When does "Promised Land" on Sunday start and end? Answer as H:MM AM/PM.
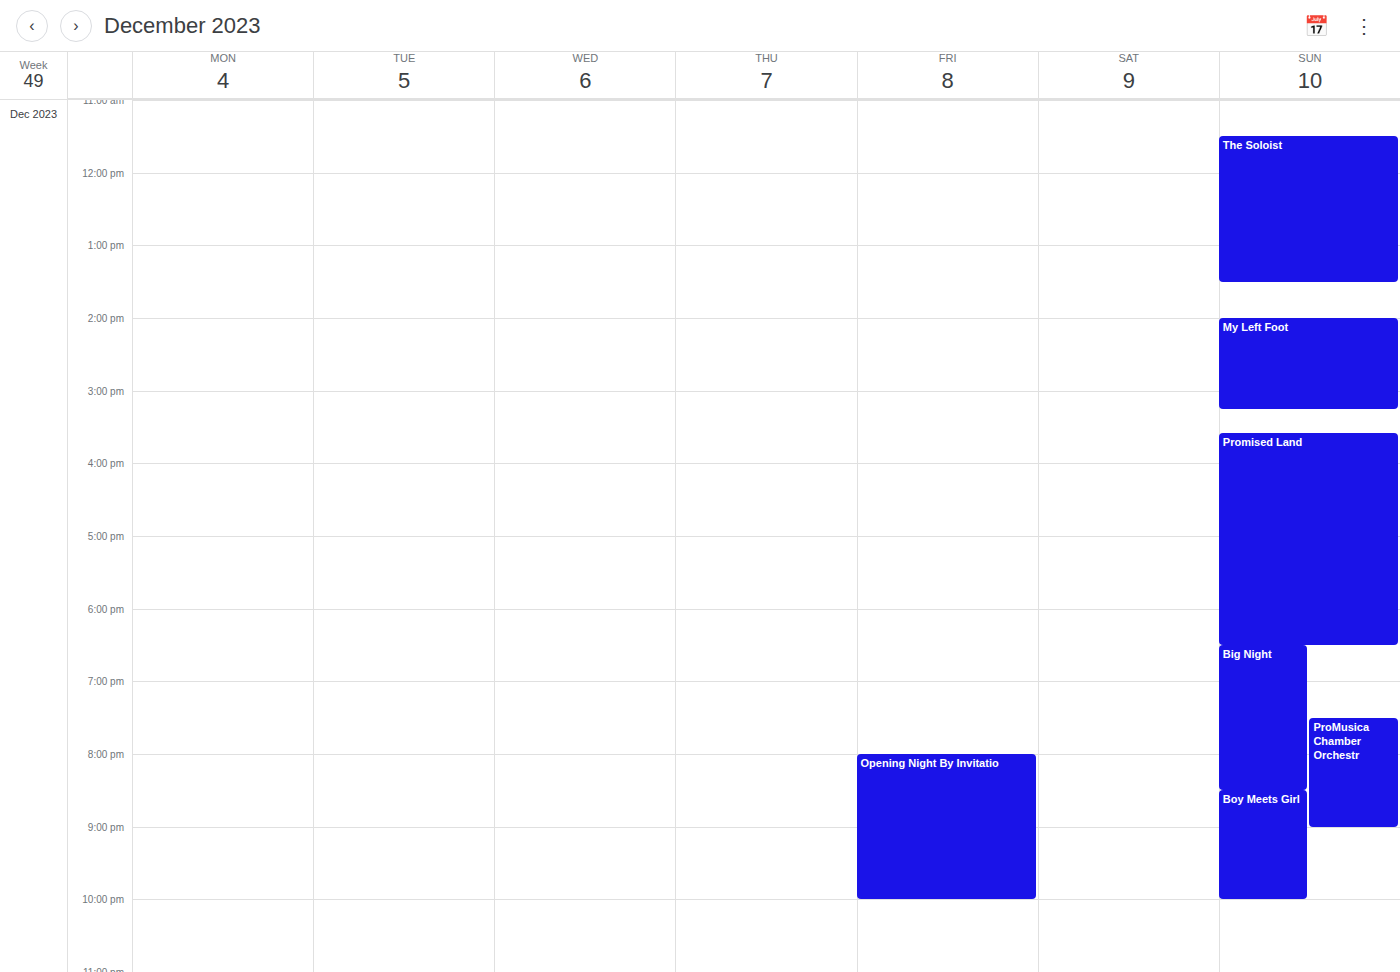
3:35 PM to 6:30 PM